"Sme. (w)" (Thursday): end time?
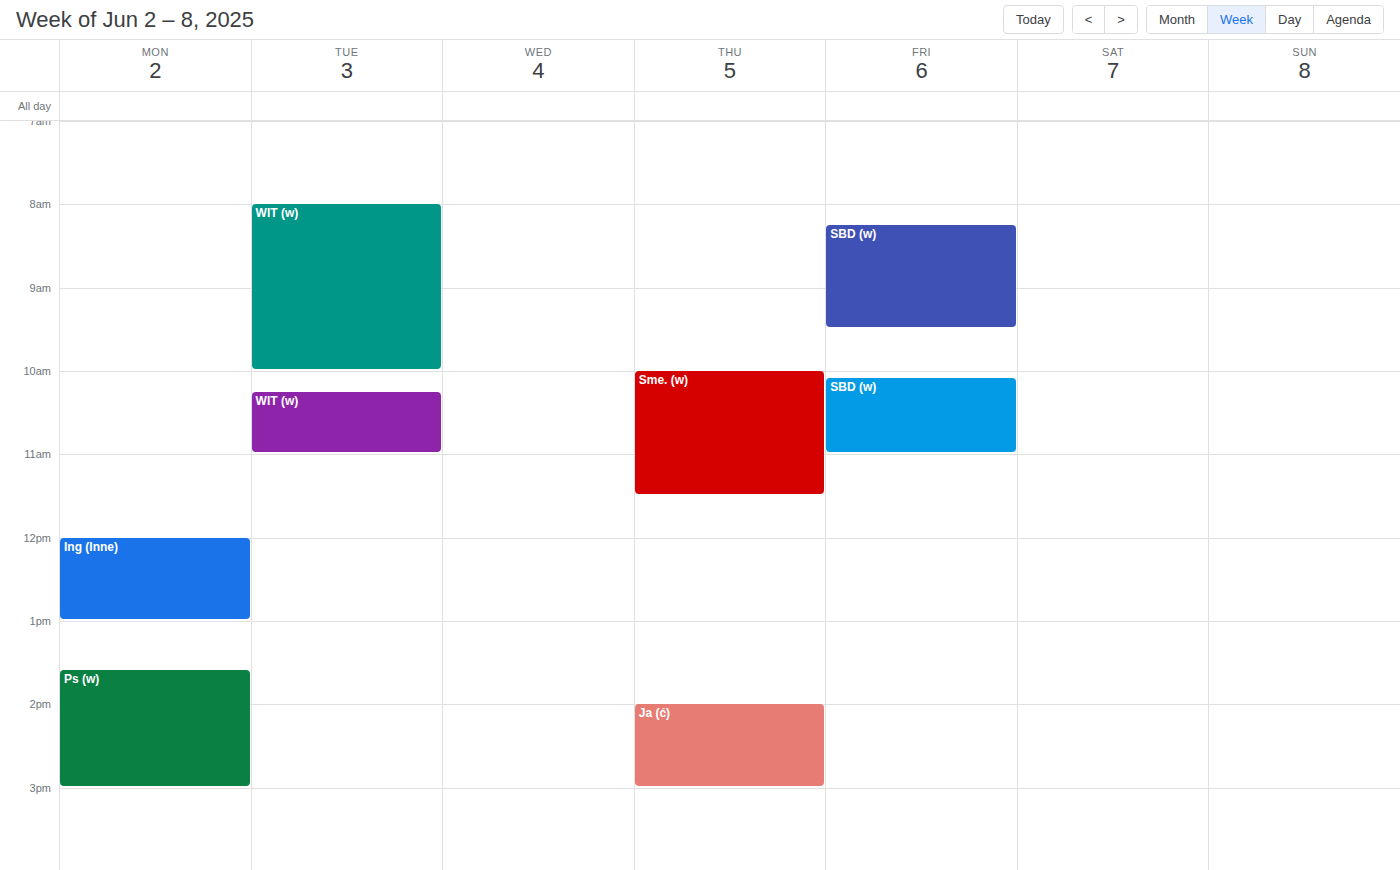
11:30 AM